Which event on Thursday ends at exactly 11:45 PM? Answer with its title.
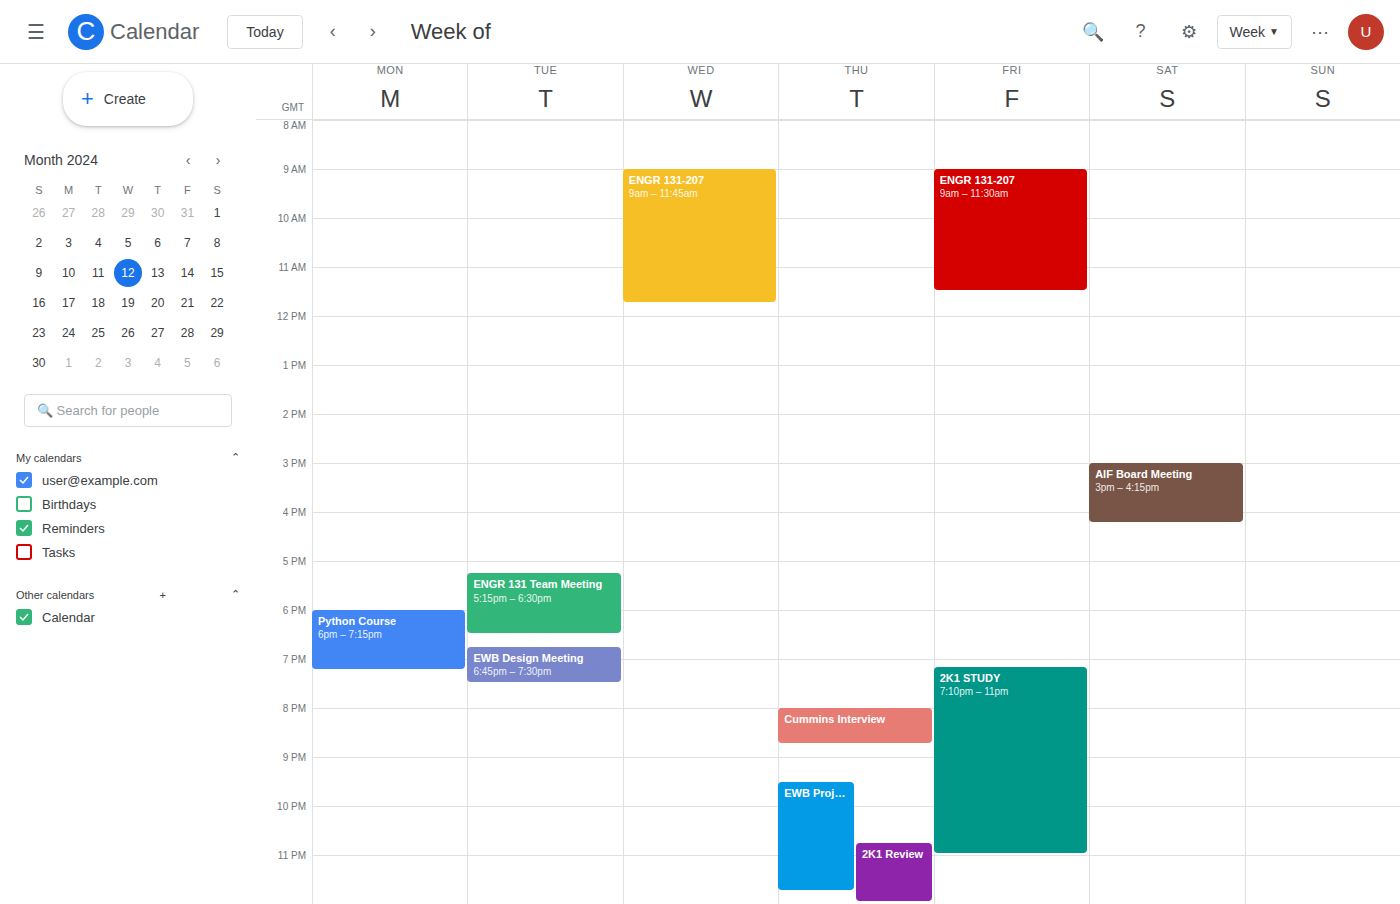
"EWB Project Meeting"